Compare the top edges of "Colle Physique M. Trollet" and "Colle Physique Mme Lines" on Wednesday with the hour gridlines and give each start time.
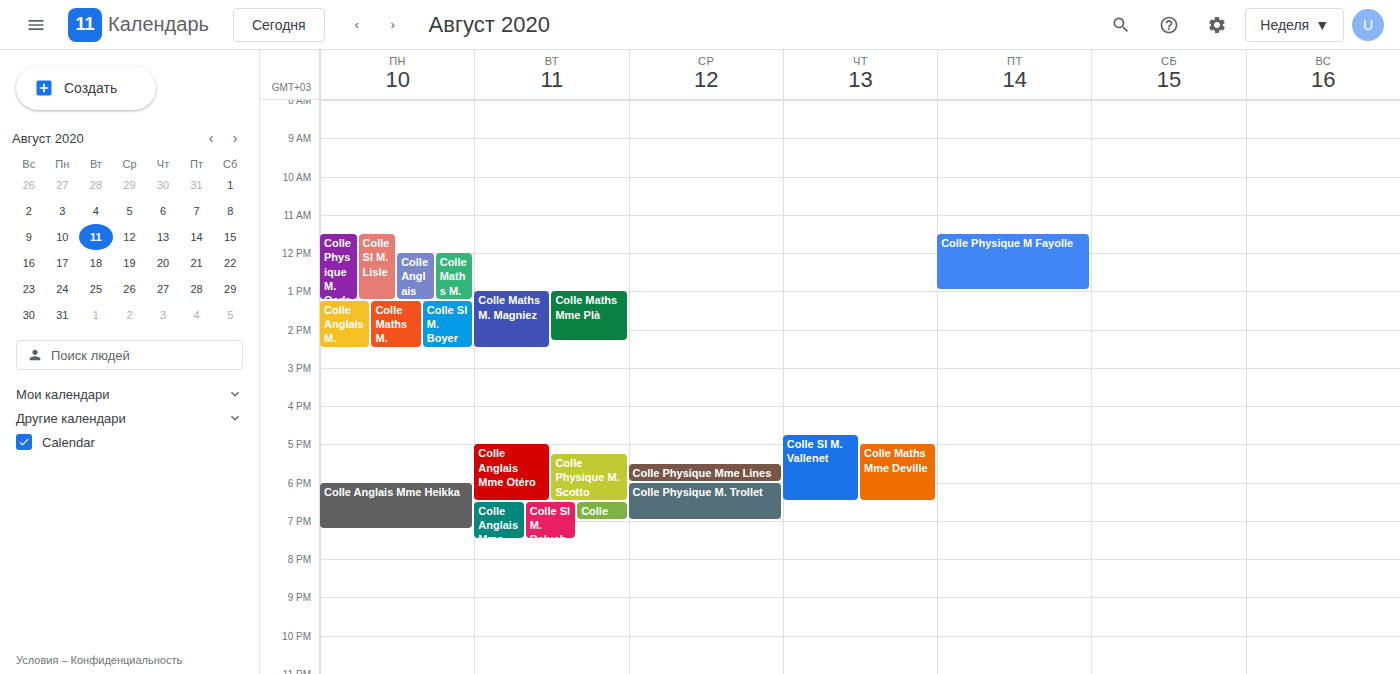
"Colle Physique M. Trollet": 6:00 PM, exactly on the 6 PM line. "Colle Physique Mme Lines": 5:30 PM, halfway between the 5 PM and 6 PM lines.